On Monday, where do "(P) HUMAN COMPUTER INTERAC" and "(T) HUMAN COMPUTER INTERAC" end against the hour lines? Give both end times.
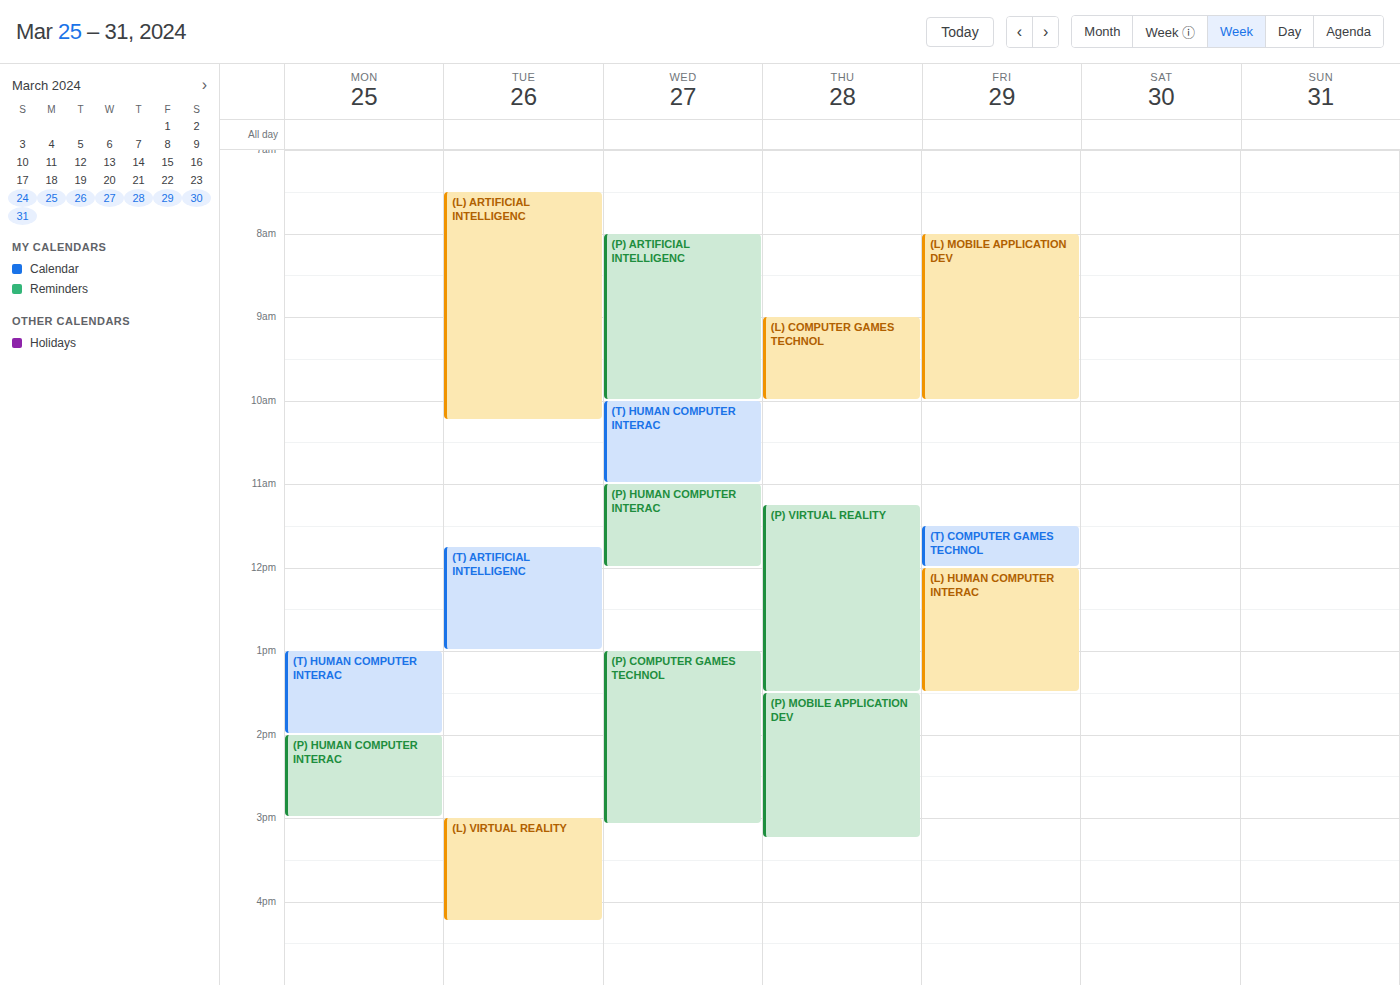
"(P) HUMAN COMPUTER INTERAC": 15:00, exactly on the 15:00 line. "(T) HUMAN COMPUTER INTERAC": 14:00, exactly on the 14:00 line.